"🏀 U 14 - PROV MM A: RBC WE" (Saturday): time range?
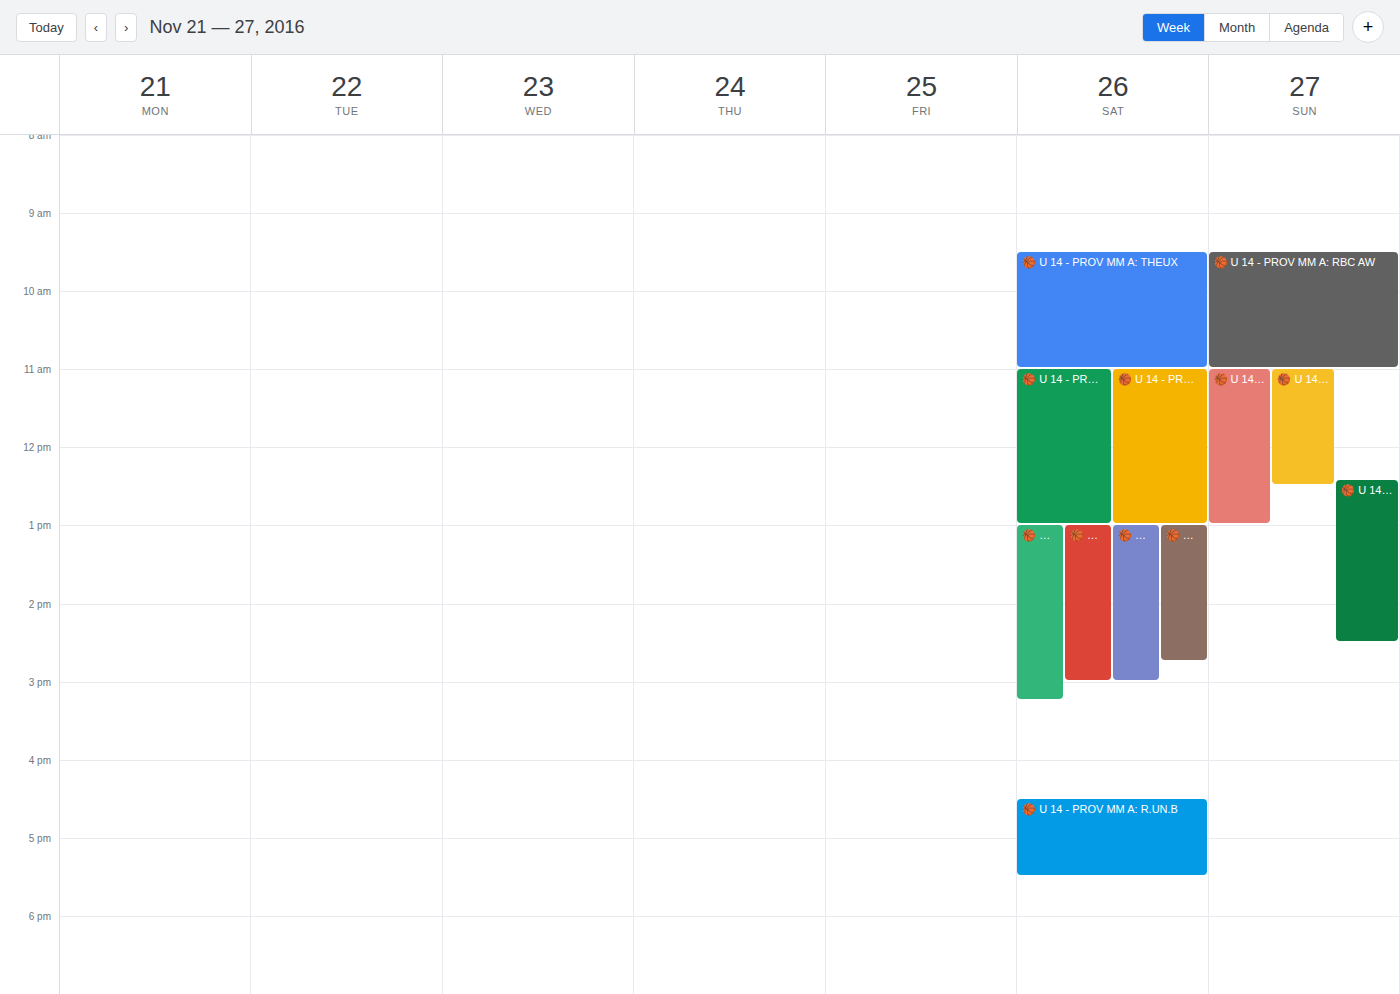
1:00 PM to 2:45 PM